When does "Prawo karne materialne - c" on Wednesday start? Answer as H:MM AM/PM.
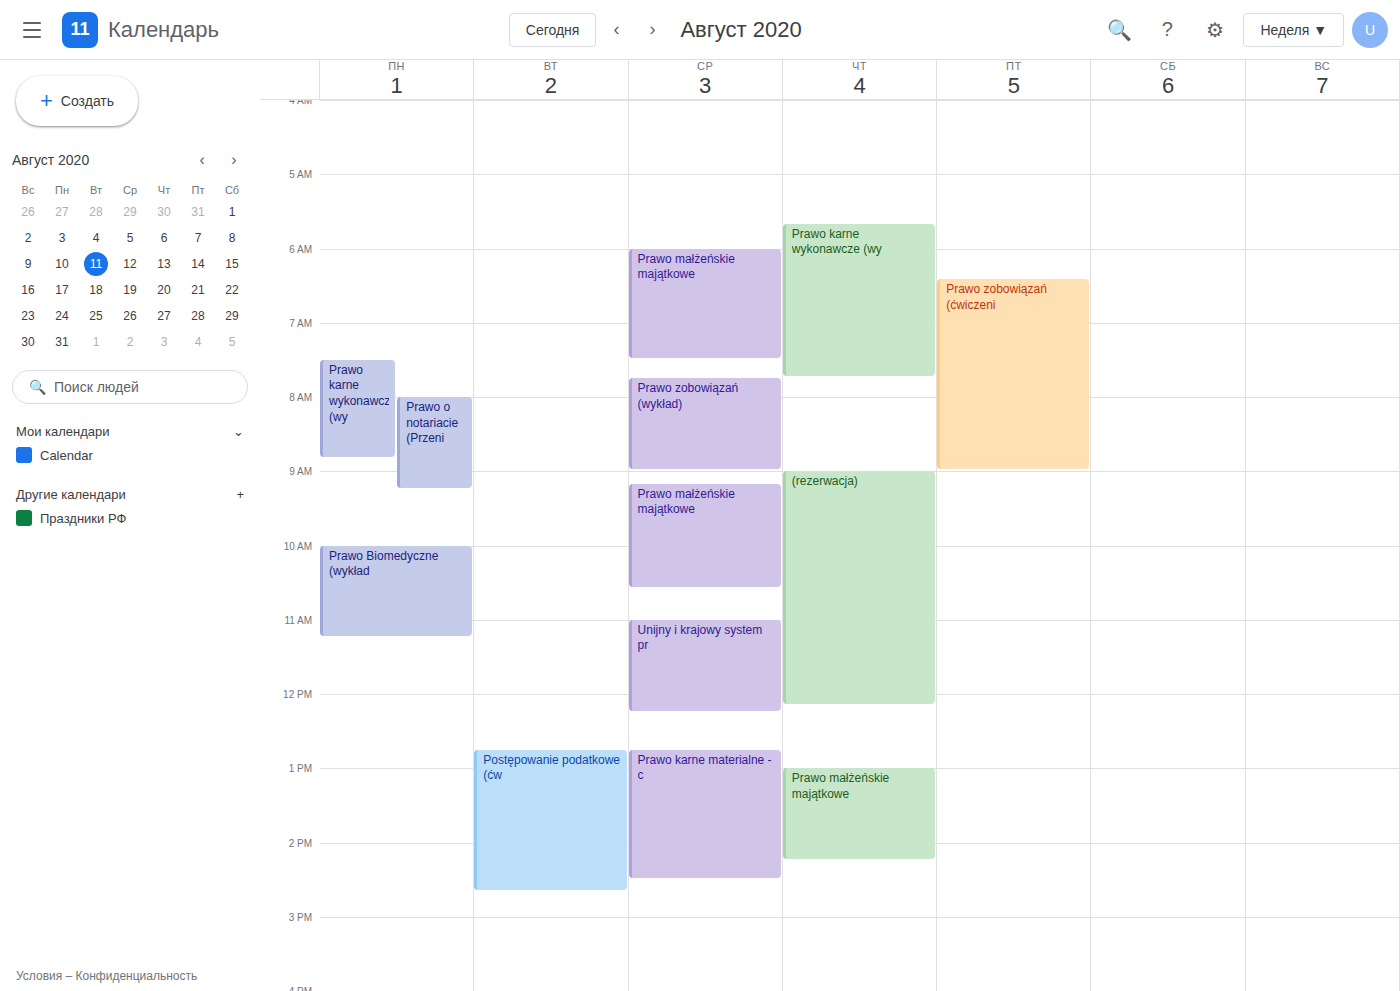
12:45 PM